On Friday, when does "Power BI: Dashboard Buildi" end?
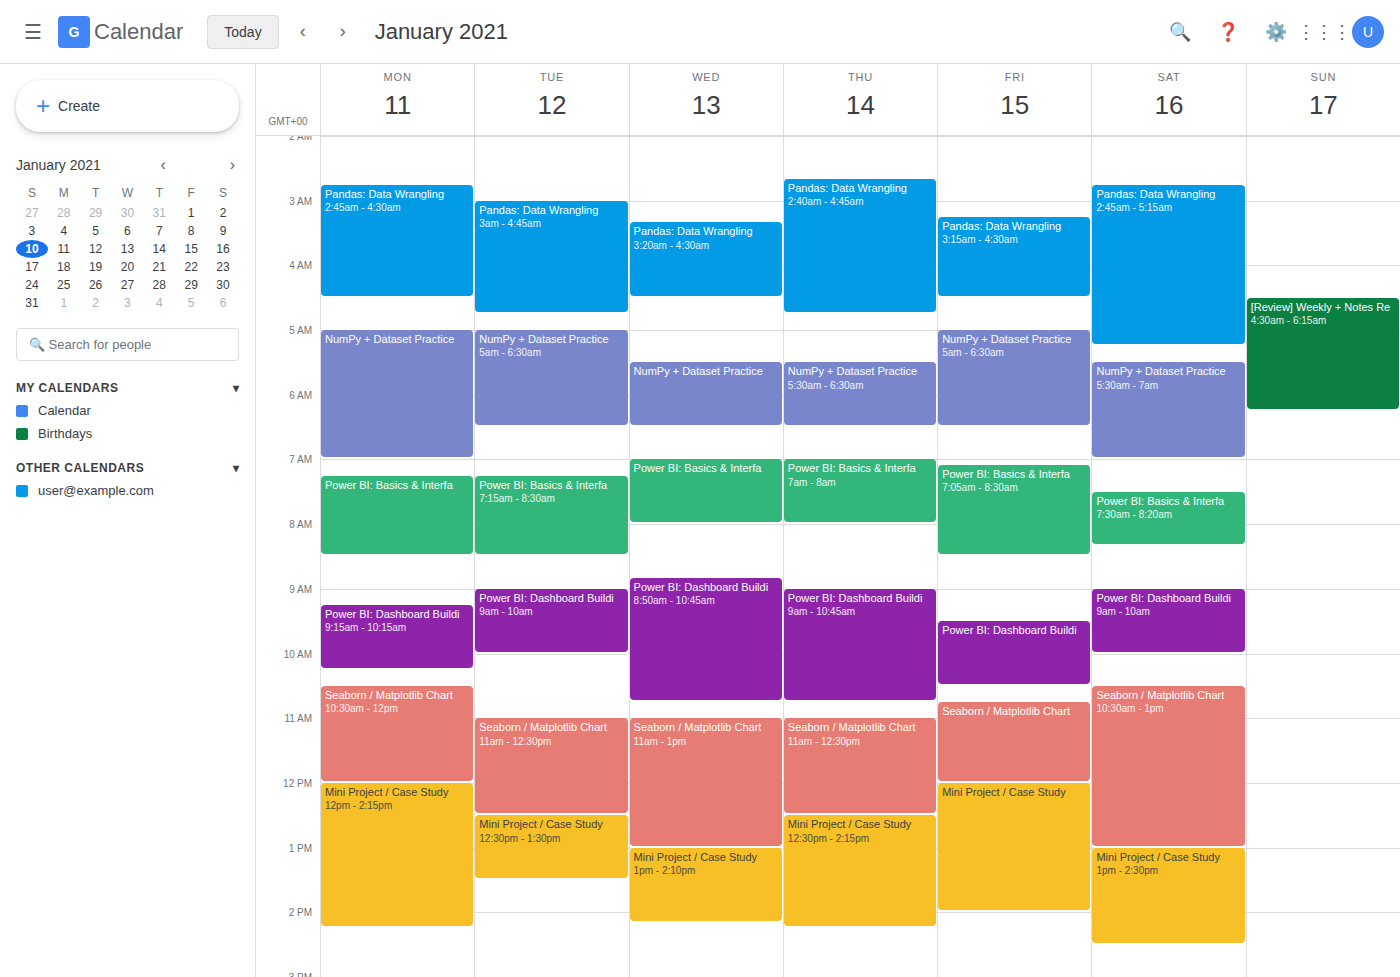
10:30 AM